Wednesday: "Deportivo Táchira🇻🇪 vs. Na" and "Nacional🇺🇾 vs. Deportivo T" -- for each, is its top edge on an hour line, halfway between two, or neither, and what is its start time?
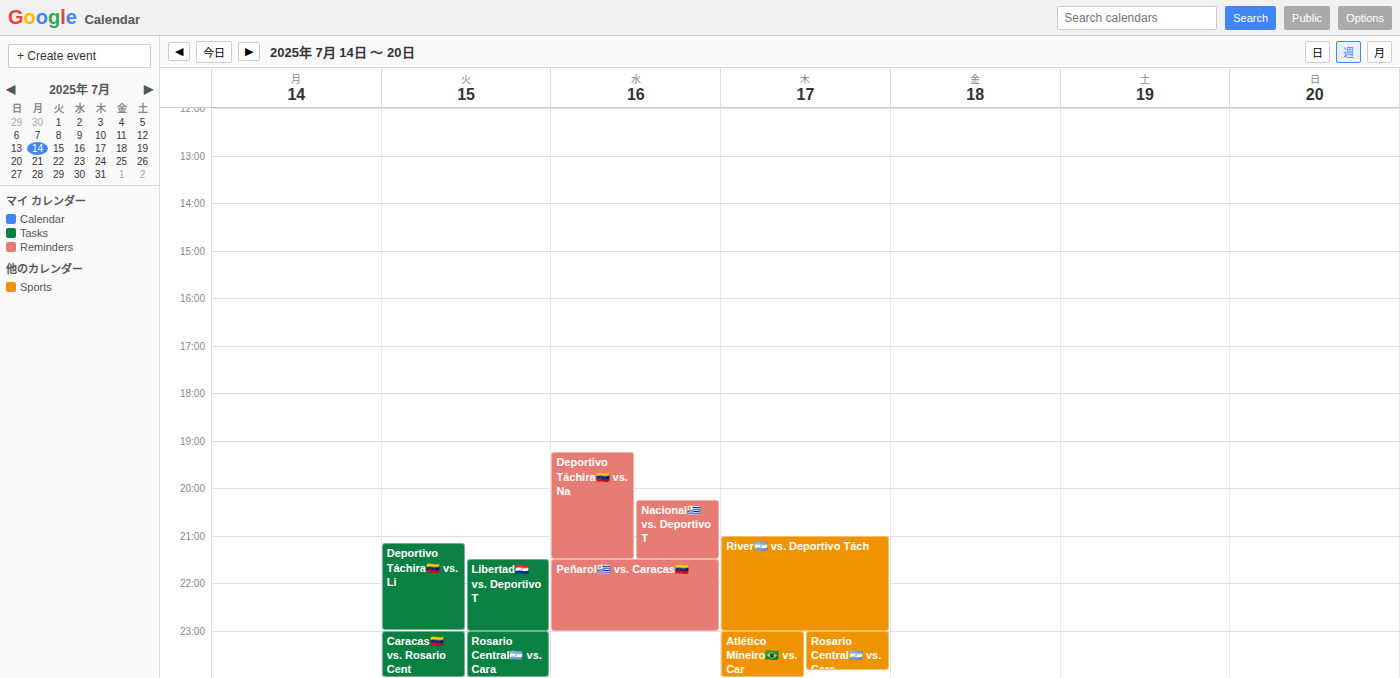
"Deportivo Táchira🇻🇪 vs. Na": 7:15 PM, neither: a quarter of the way from the 7 PM line to the 8 PM line. "Nacional🇺🇾 vs. Deportivo T": 8:15 PM, neither: a quarter of the way from the 8 PM line to the 9 PM line.